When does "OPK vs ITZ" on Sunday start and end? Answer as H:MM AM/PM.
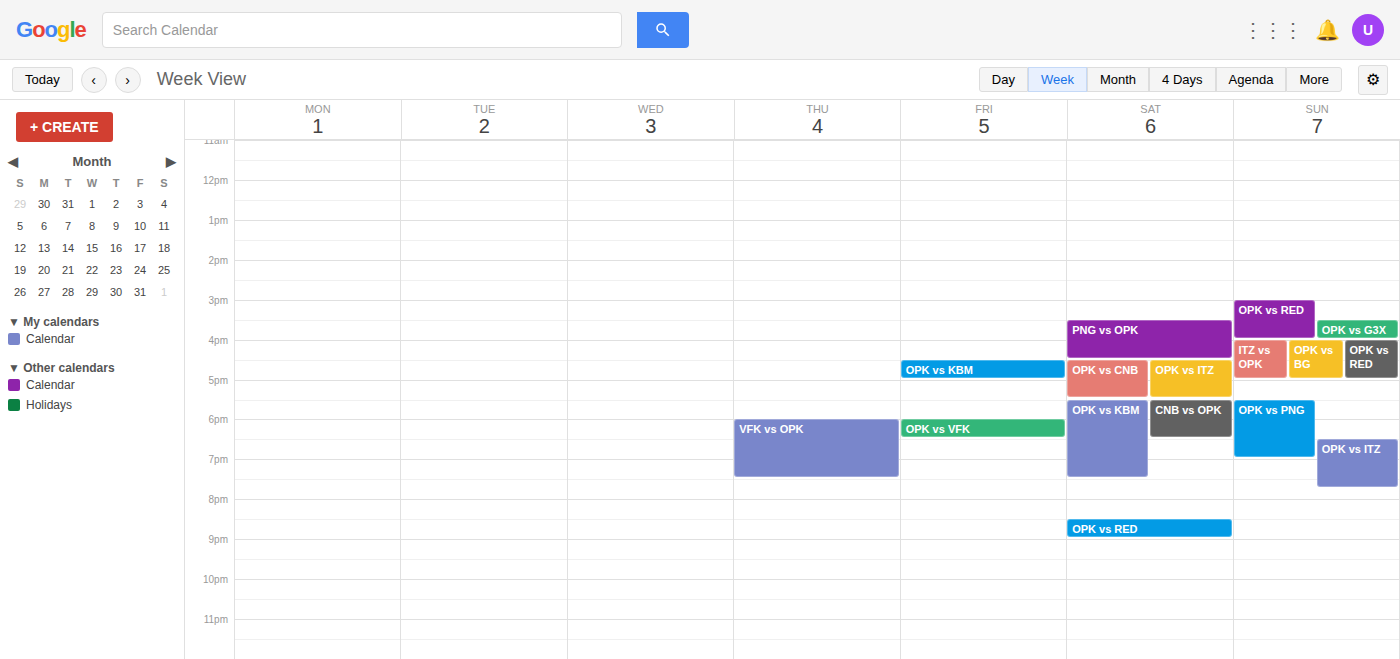
6:30 PM to 7:45 PM